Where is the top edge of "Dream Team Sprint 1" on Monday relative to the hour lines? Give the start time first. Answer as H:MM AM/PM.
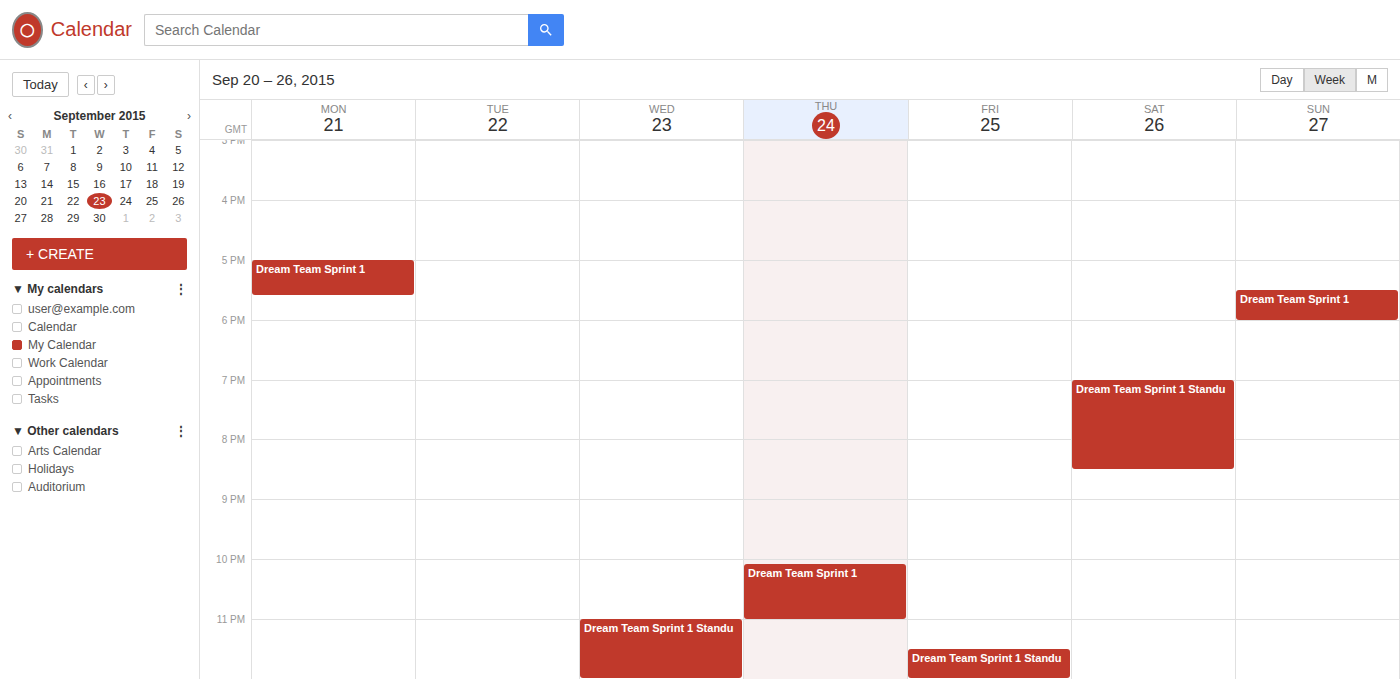
5:00 PM -- exactly on the 5 PM line.